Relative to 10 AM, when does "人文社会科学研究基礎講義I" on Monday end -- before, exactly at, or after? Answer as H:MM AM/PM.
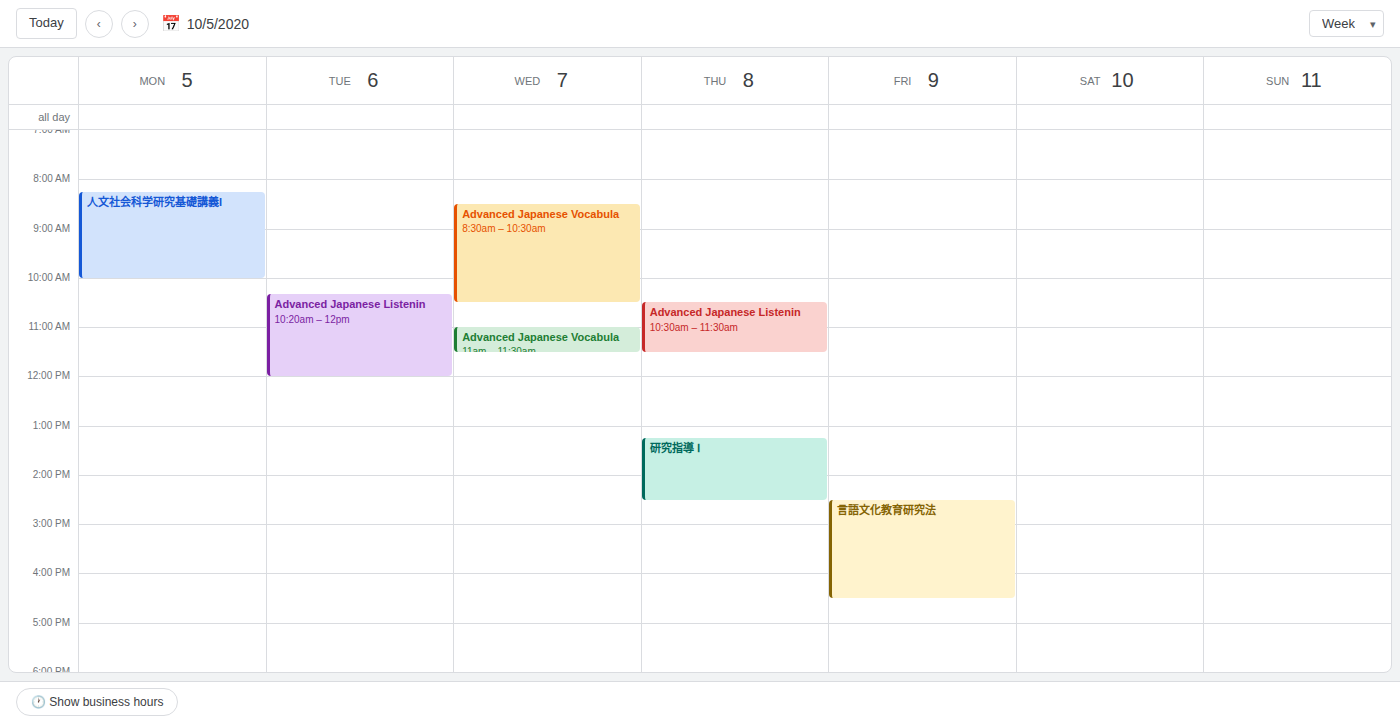
10:00 AM -- exactly at 10 AM, on the 10 AM line.